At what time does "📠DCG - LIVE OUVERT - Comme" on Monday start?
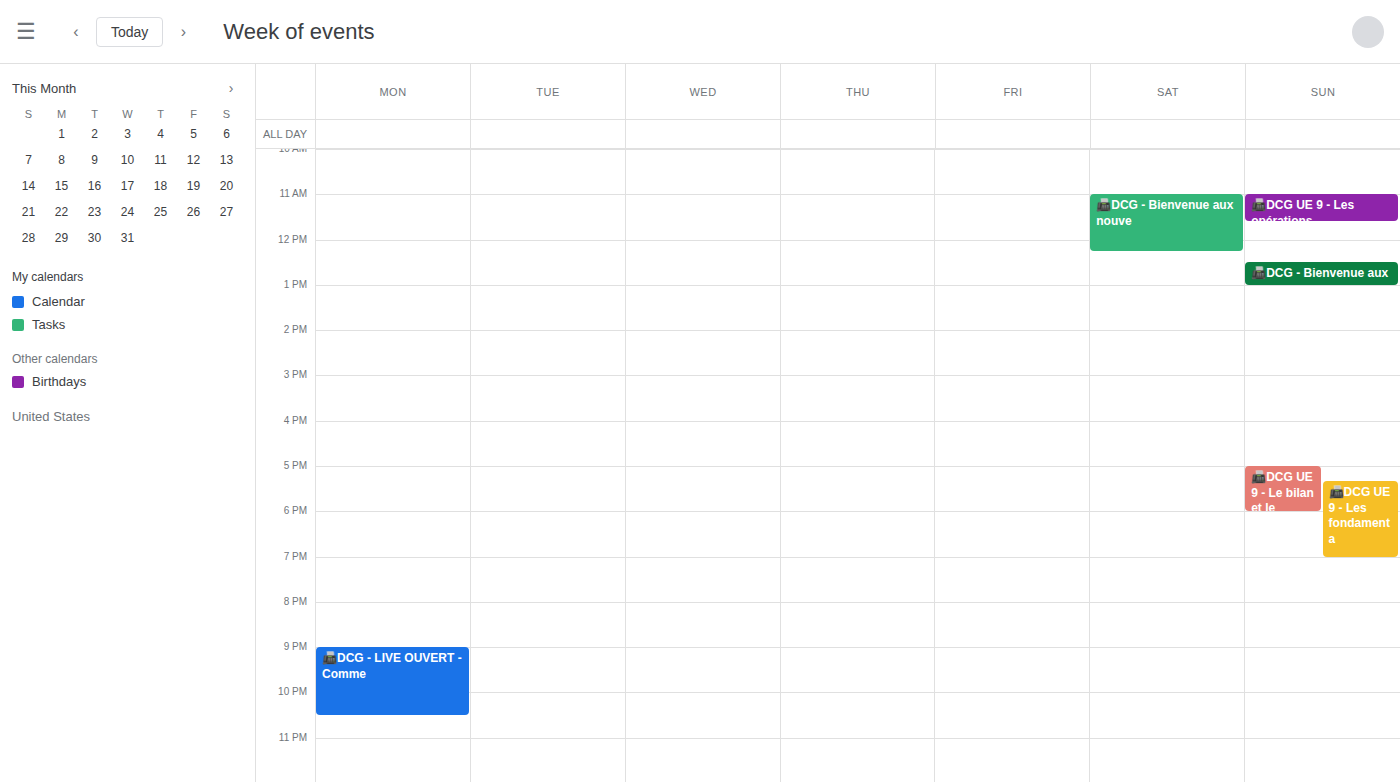
21:00